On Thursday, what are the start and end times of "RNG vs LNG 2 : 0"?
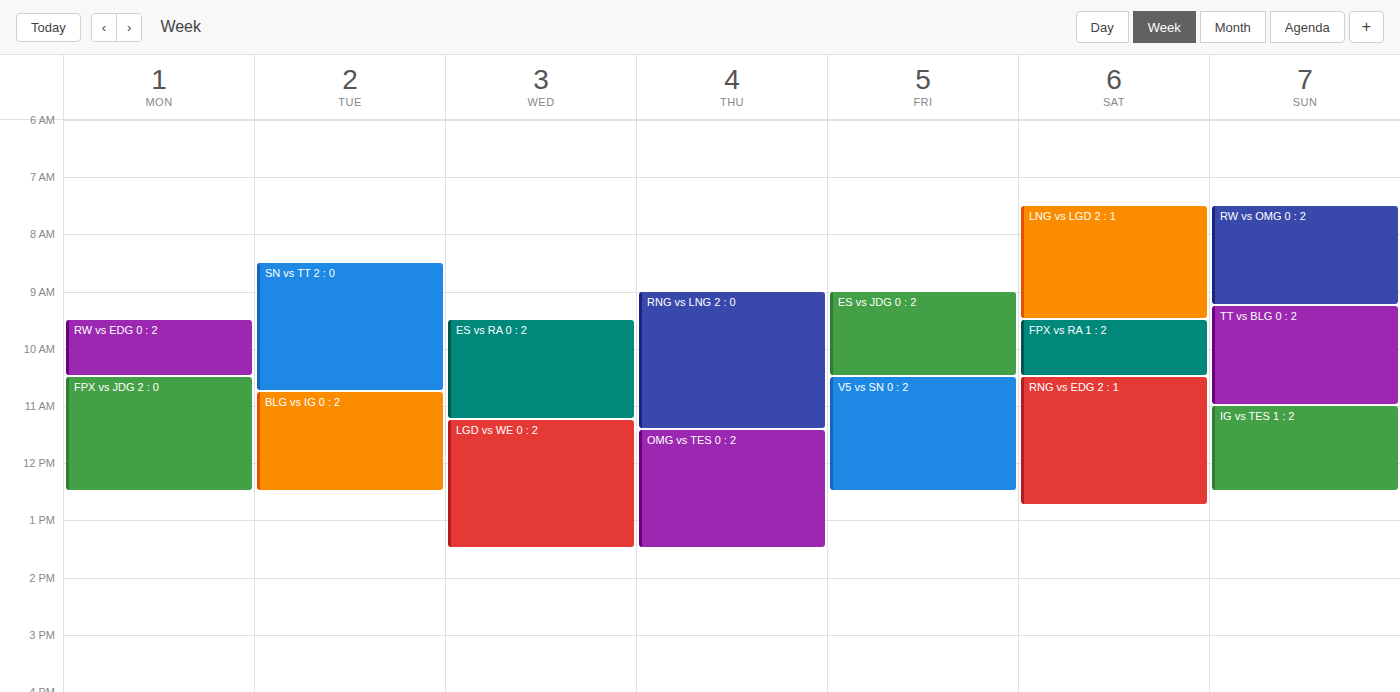
9:00 AM to 11:25 AM